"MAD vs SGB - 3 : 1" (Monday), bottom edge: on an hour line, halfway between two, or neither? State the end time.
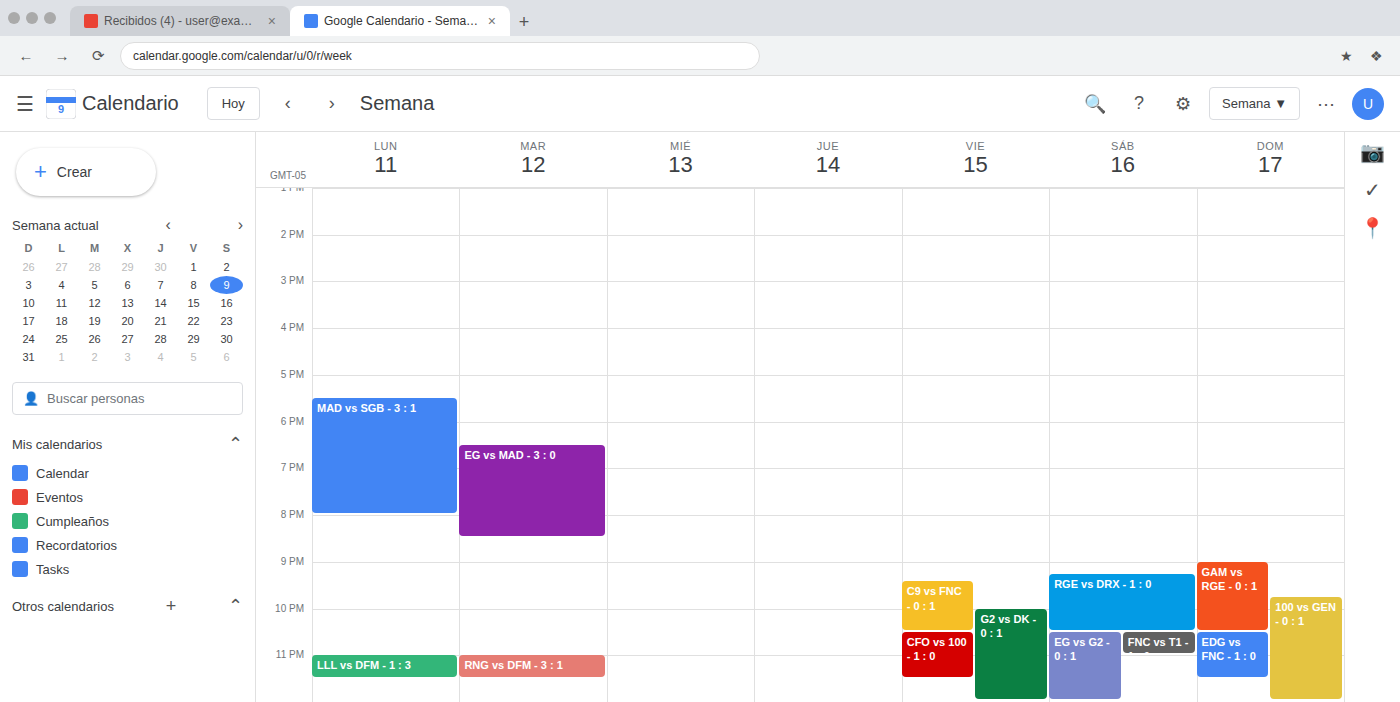
8:00 PM -- exactly on the 8 PM line.